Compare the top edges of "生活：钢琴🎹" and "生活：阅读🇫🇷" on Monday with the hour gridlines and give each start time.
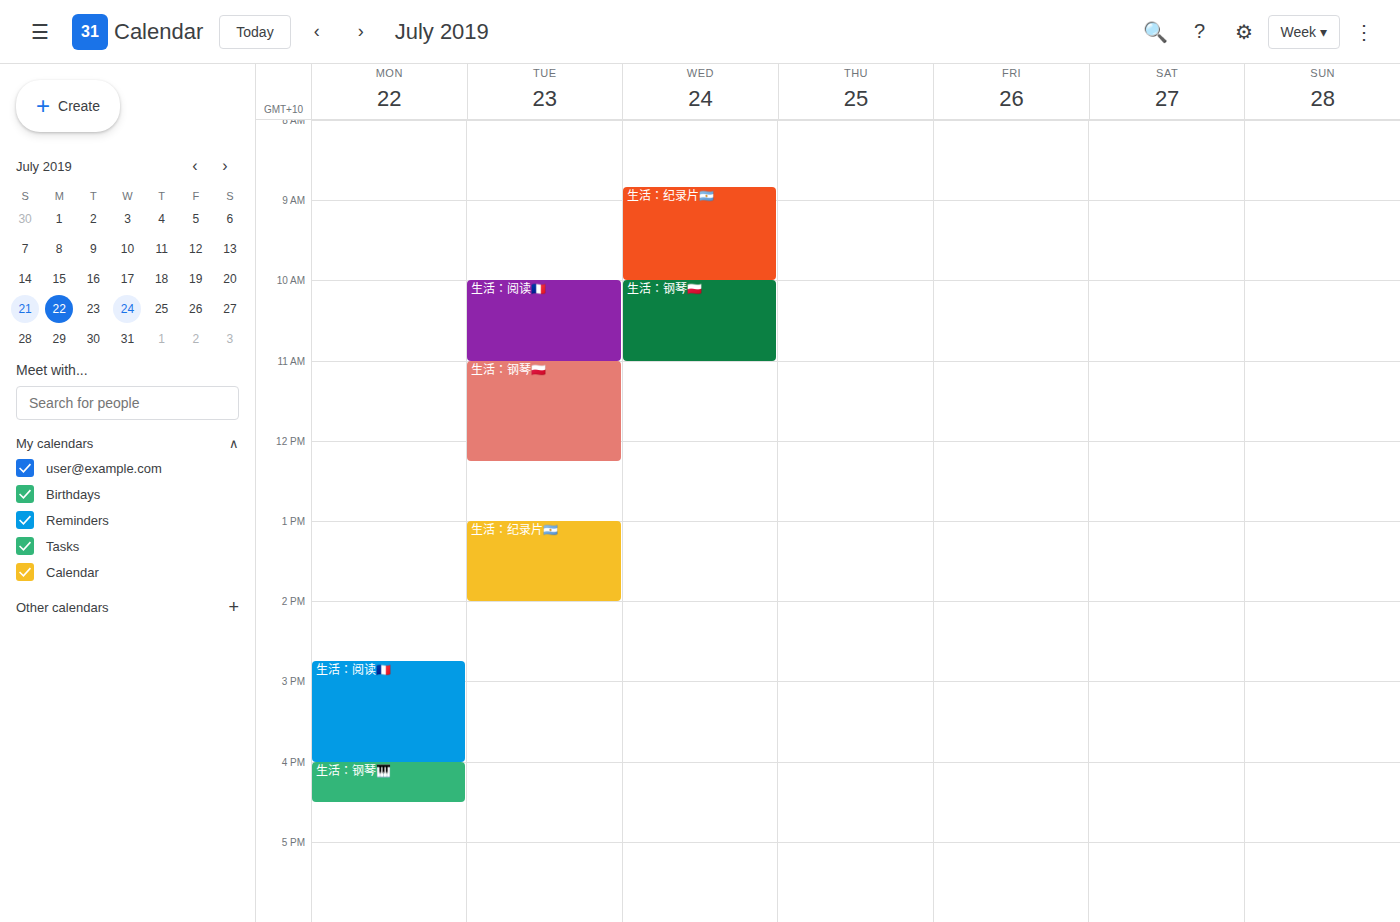
"生活：钢琴🎹": 16:00, exactly on the 16:00 line. "生活：阅读🇫🇷": 14:45, neither: three quarters of the way from the 14:00 line to the 15:00 line.